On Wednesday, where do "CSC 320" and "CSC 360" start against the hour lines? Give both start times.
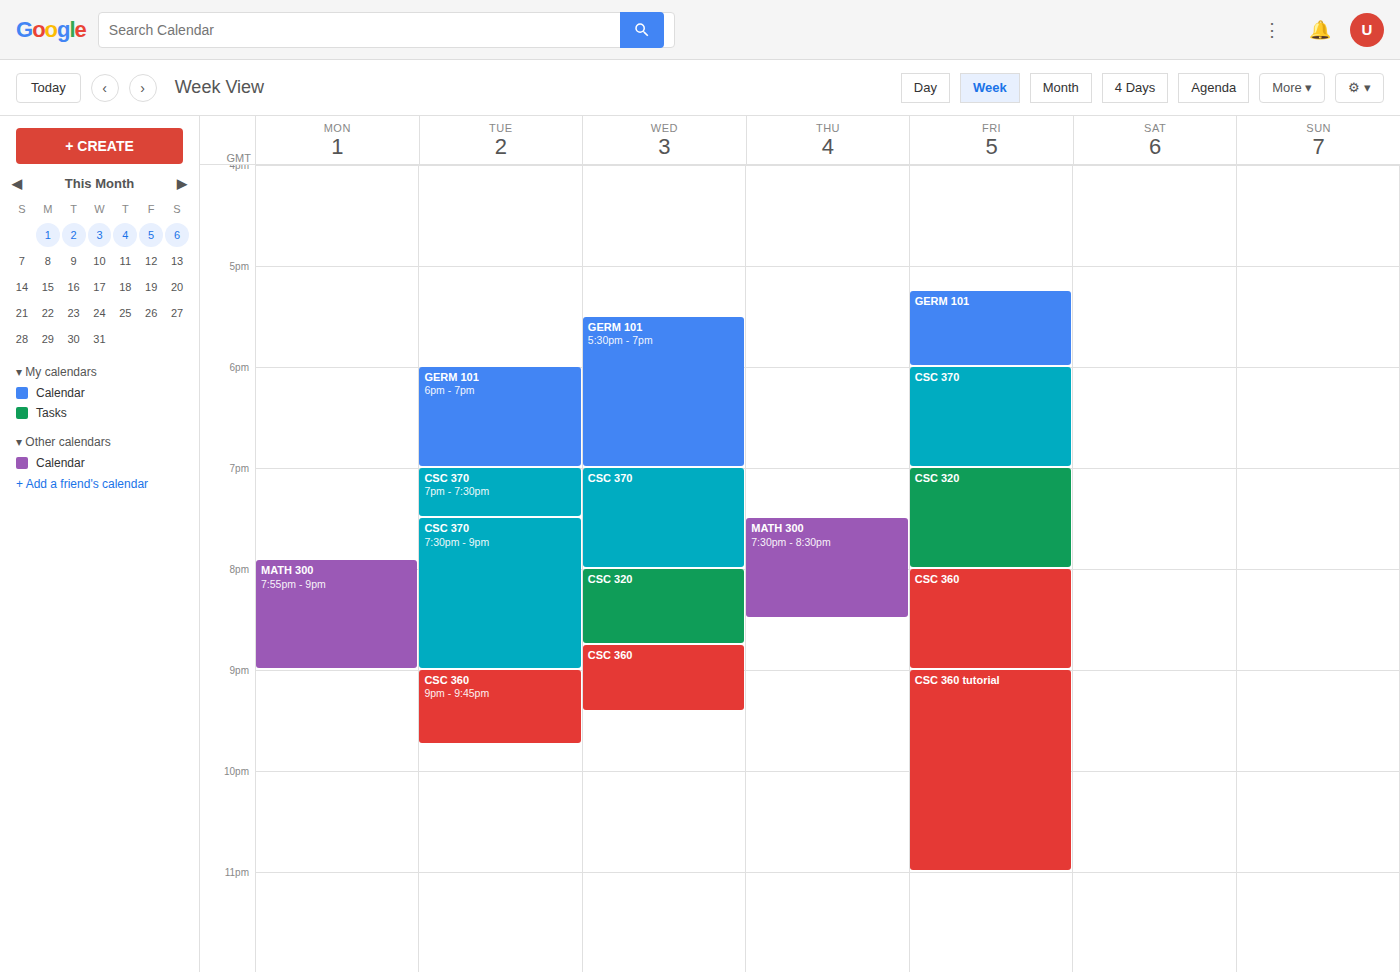
"CSC 320": 8:00 PM, exactly on the 8 PM line. "CSC 360": 8:45 PM, neither: three quarters of the way from the 8 PM line to the 9 PM line.